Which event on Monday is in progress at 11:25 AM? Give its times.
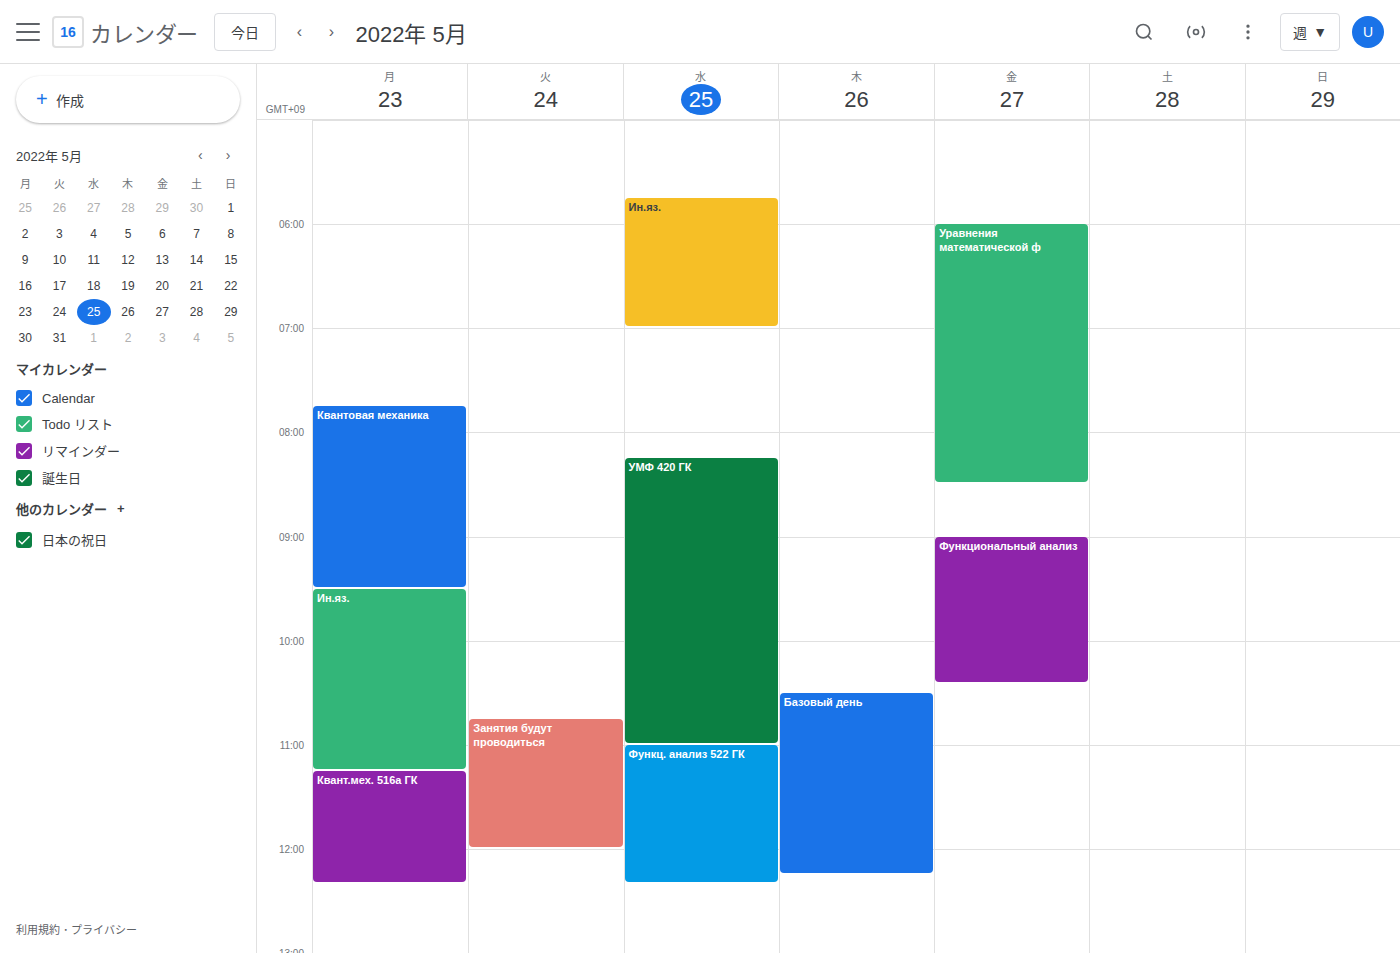
"Квант.мех. 516а ГК", 11:15 AM to 12:20 PM